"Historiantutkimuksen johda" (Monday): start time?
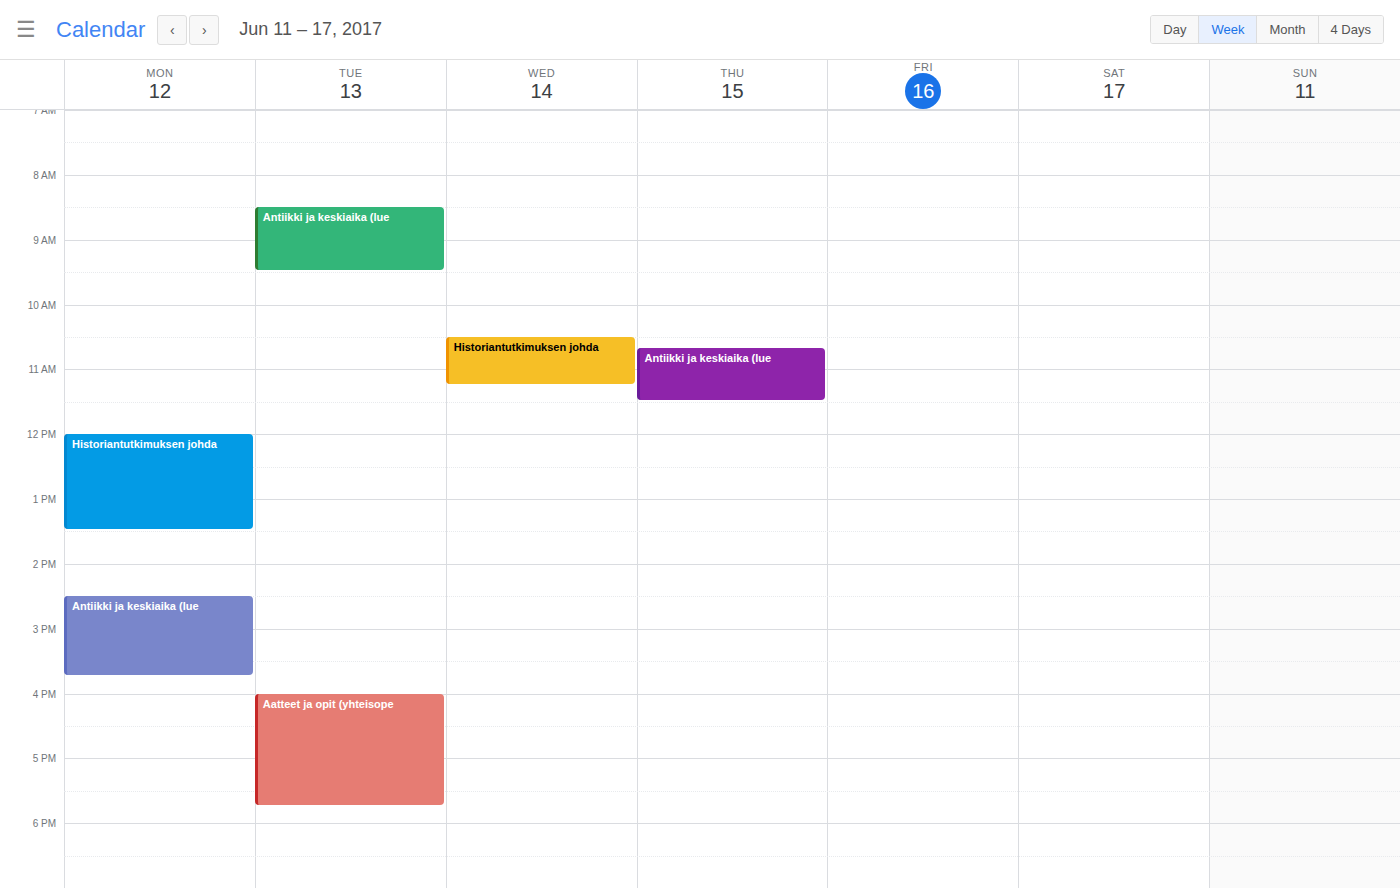
12:00